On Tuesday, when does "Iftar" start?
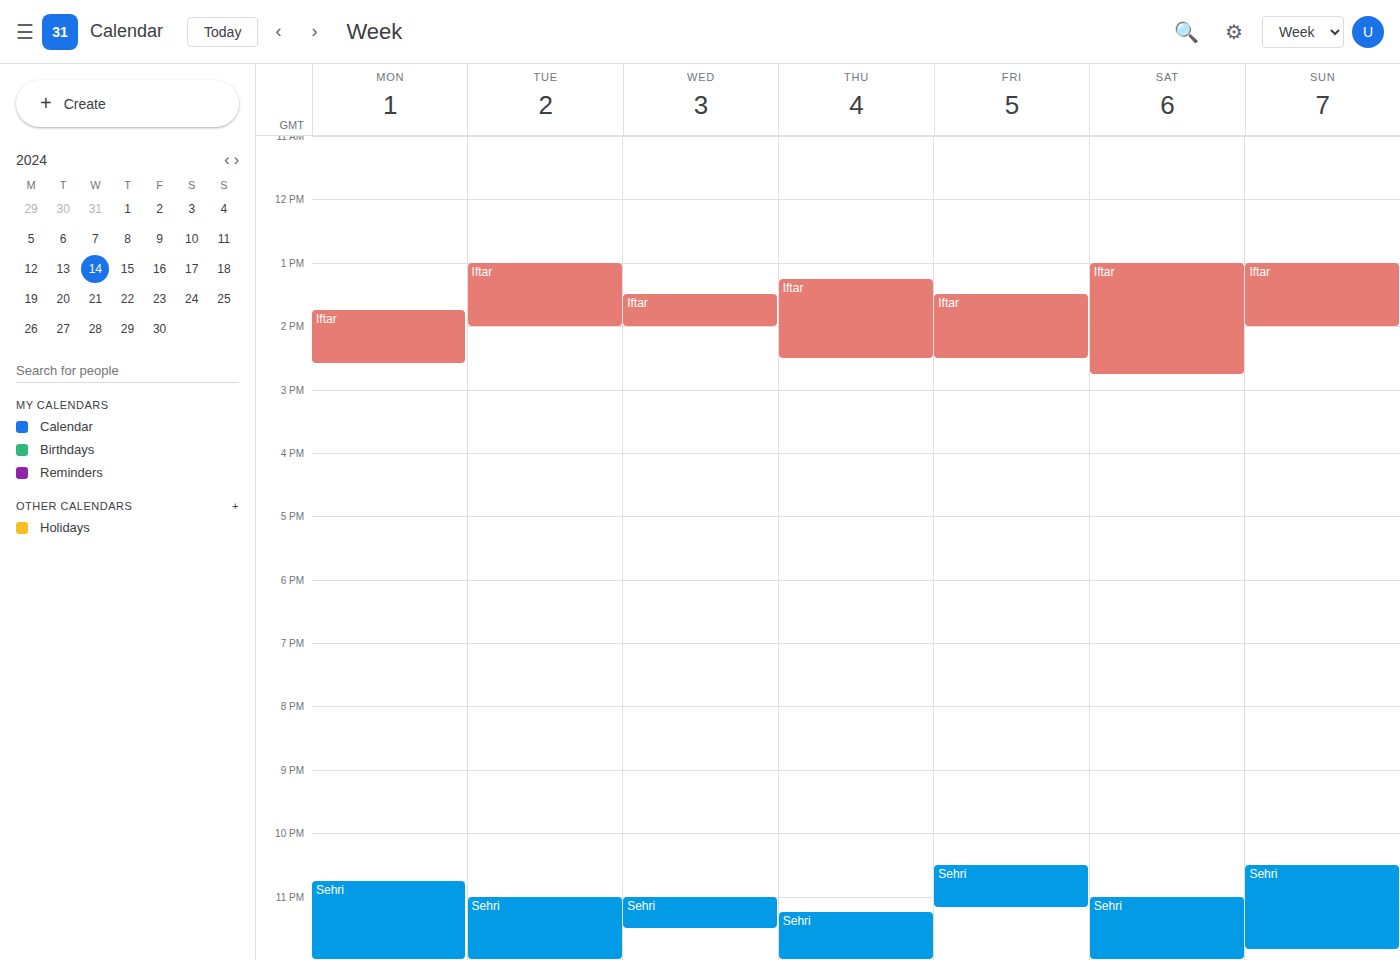
1:00 PM